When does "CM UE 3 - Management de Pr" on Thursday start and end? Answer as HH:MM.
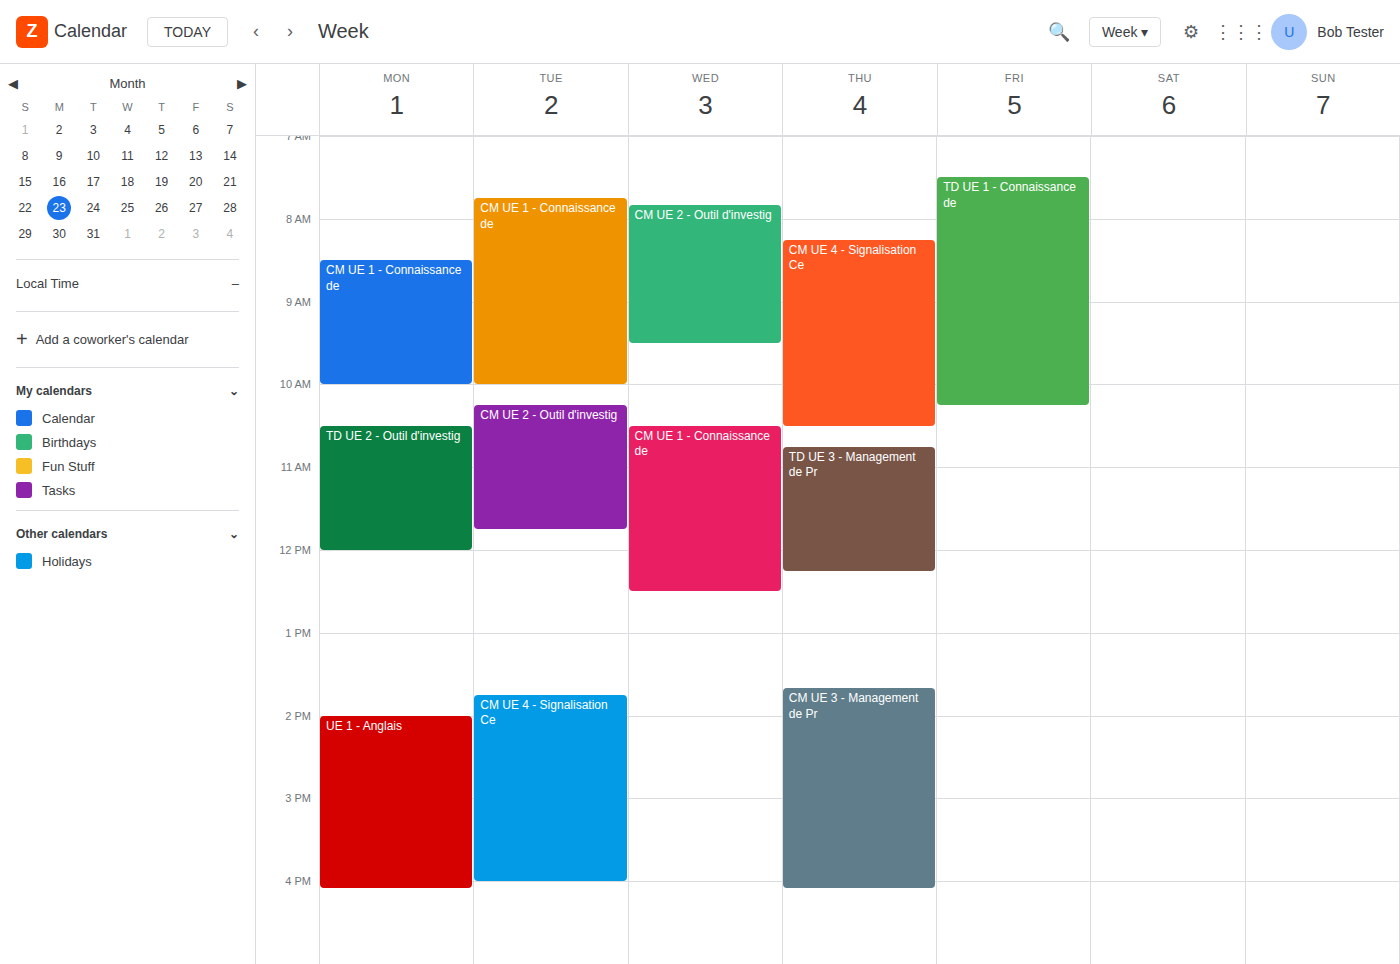
13:40 to 16:05